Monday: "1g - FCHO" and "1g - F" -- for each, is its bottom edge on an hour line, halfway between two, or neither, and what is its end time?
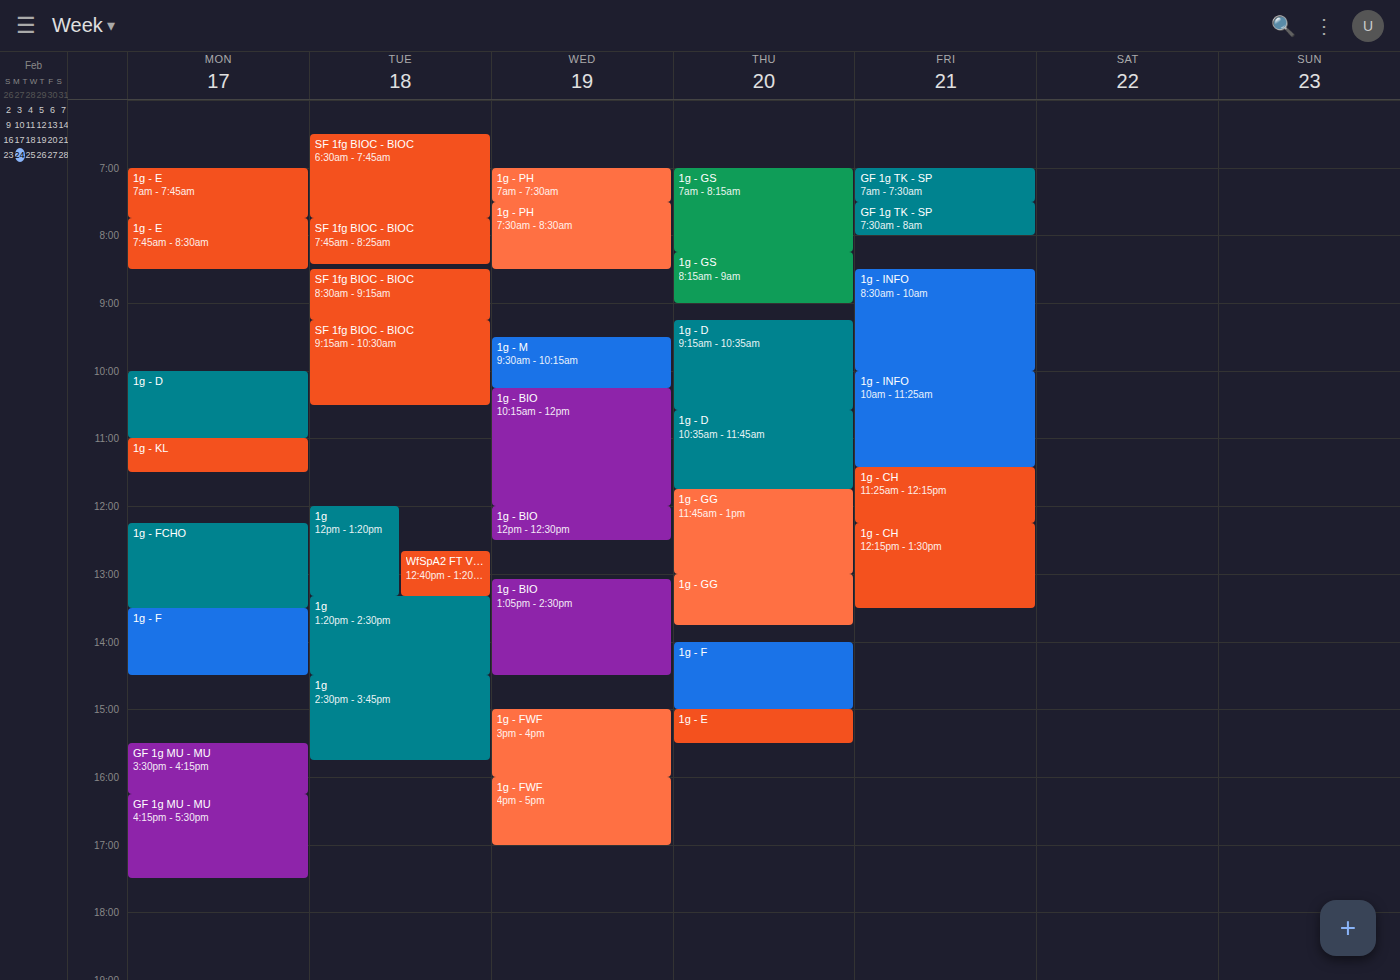
"1g - FCHO": 1:30 PM, halfway between the 1 PM and 2 PM lines. "1g - F": 2:30 PM, halfway between the 2 PM and 3 PM lines.